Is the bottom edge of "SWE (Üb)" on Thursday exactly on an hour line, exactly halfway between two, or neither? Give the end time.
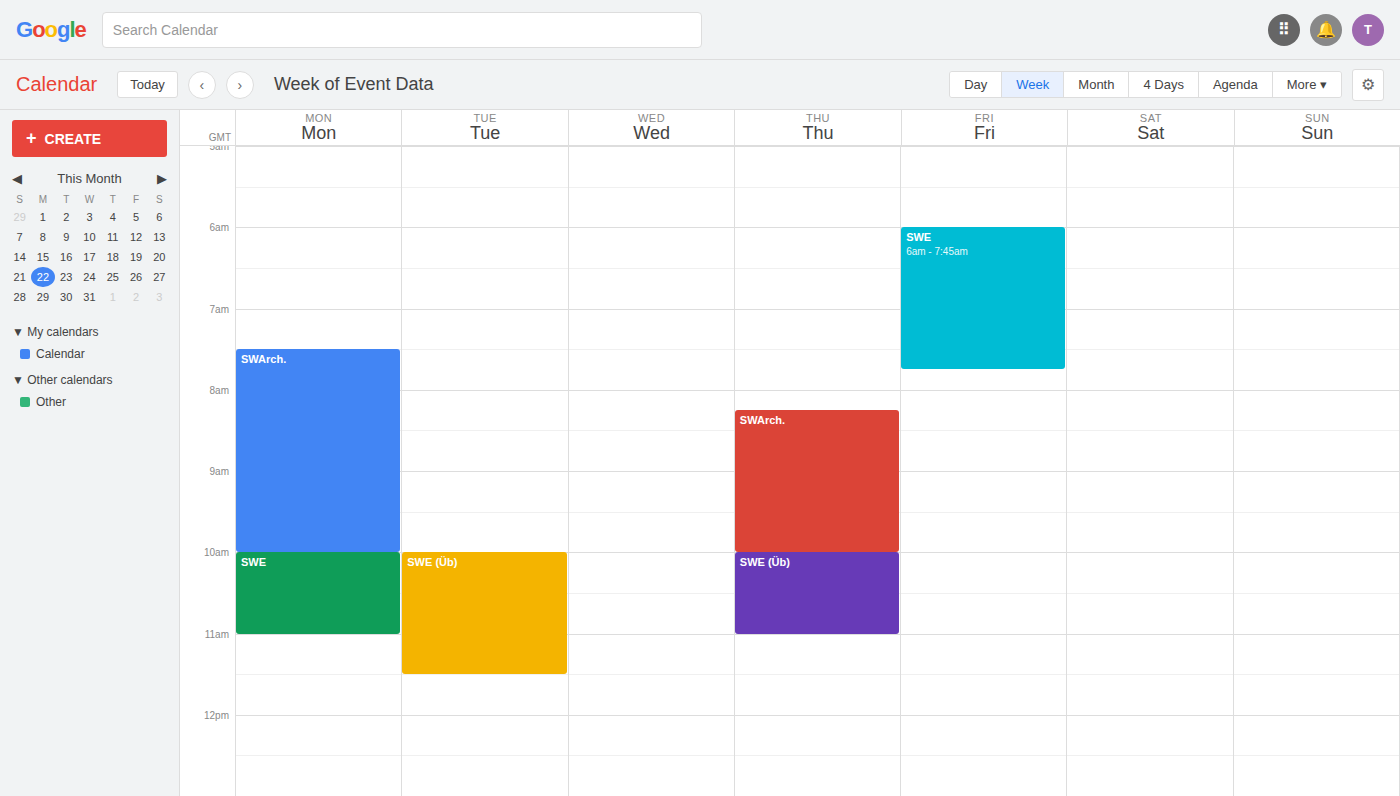
11:00 -- exactly on the 11:00 line.